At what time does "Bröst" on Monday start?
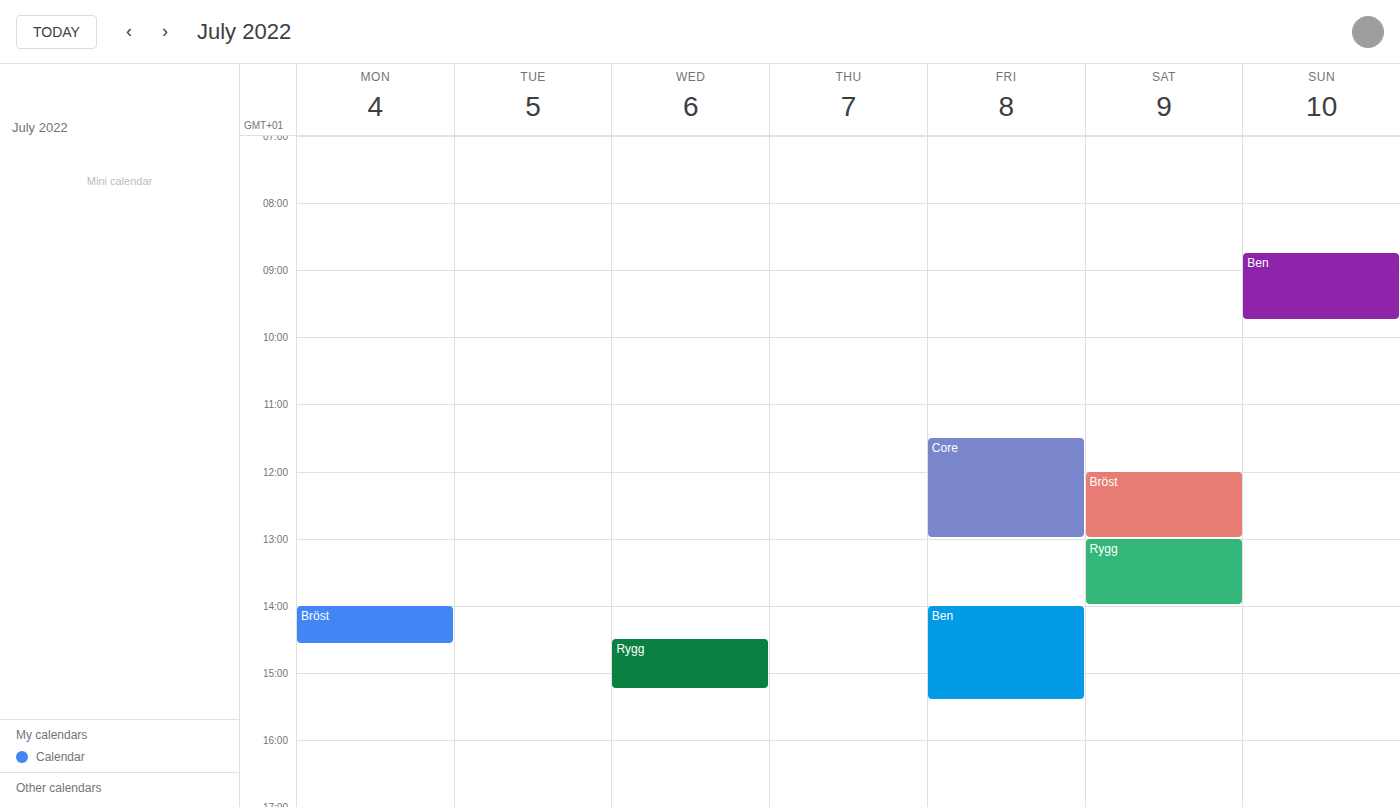
14:00